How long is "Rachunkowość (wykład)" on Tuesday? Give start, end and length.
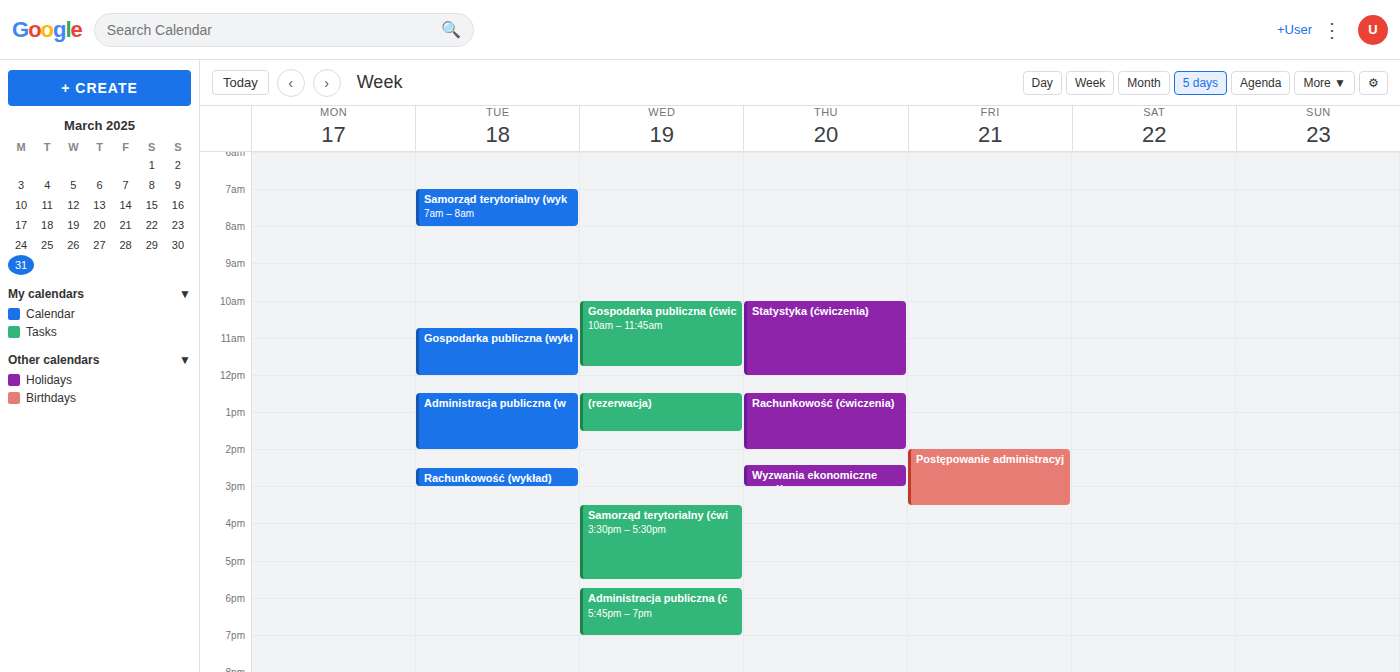
2:30 PM to 3:00 PM, 30 minutes